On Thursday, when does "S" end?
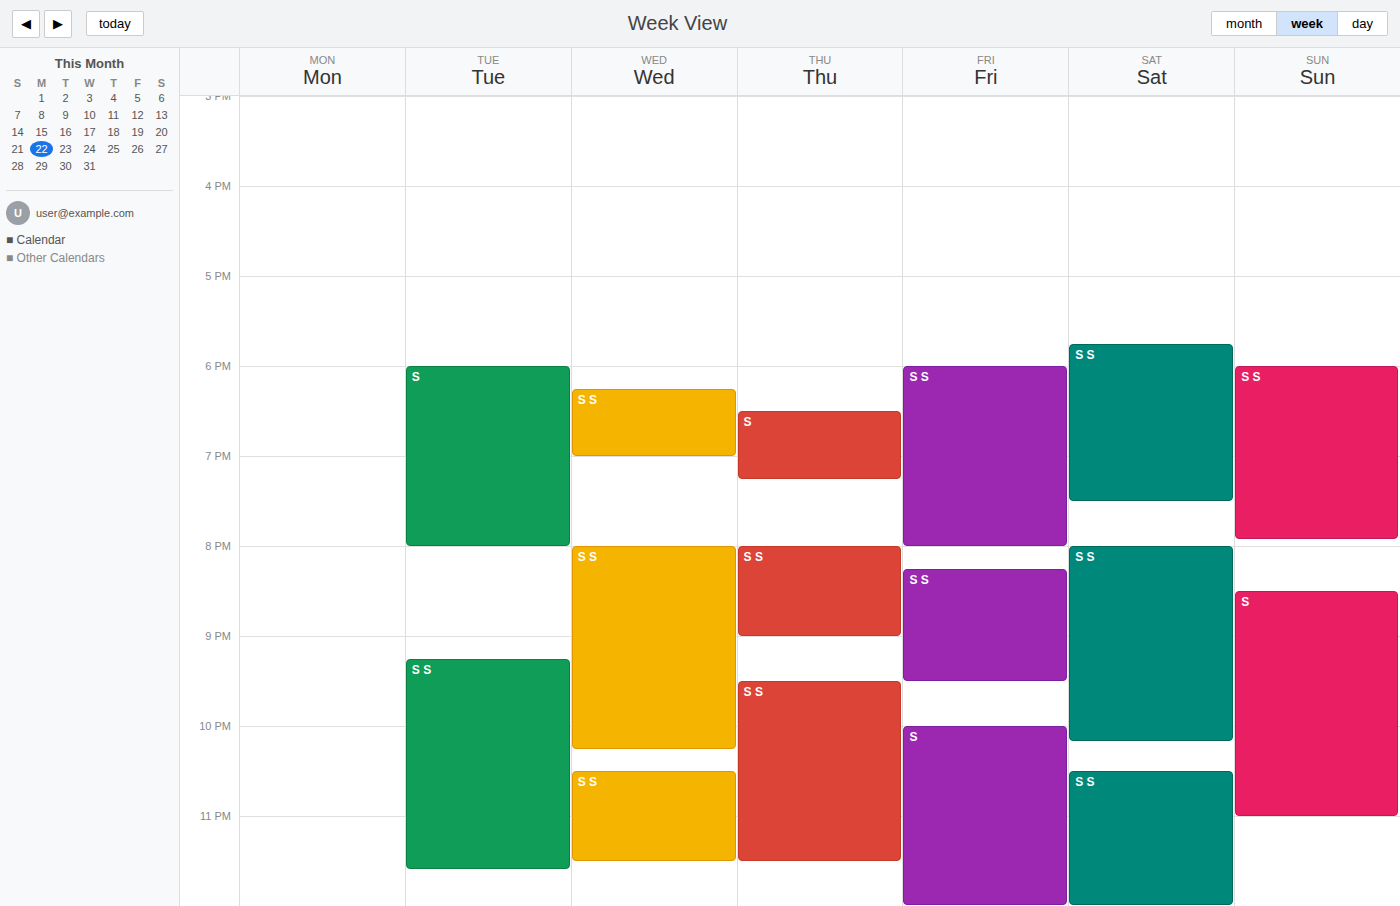
7:15 PM